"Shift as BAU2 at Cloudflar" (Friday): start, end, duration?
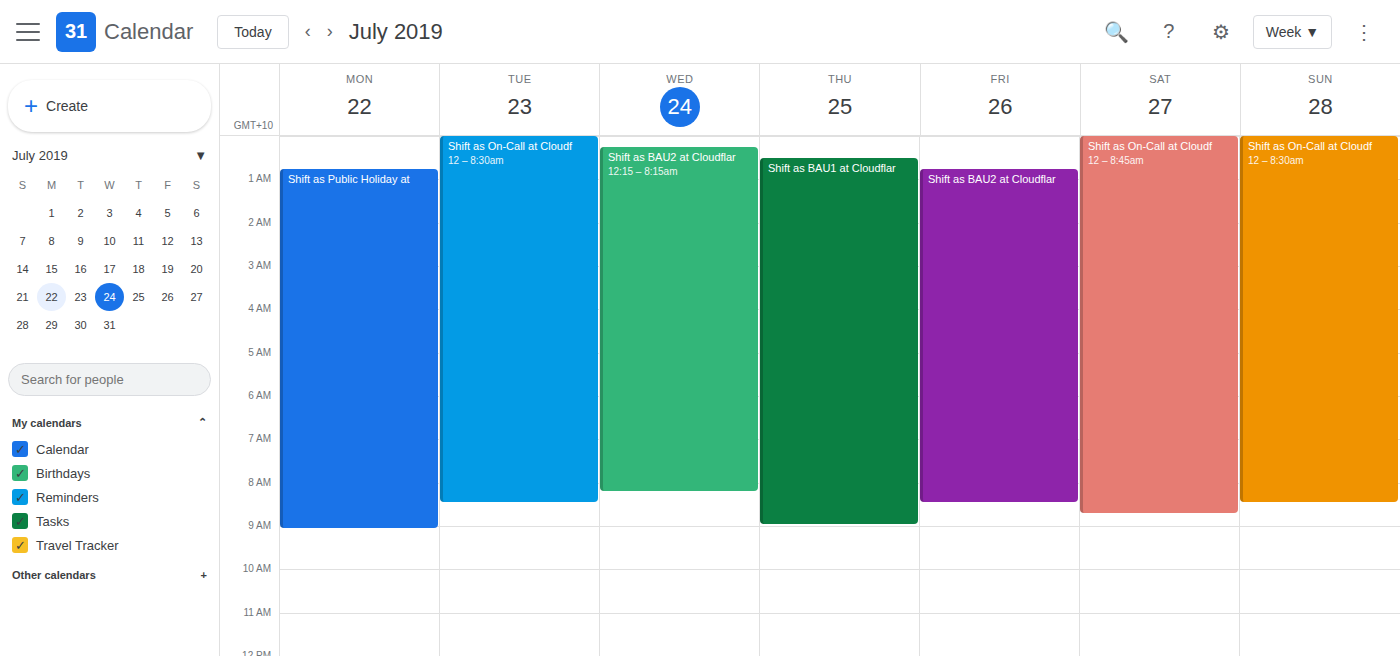
00:45 to 08:30, 7 hours 45 minutes